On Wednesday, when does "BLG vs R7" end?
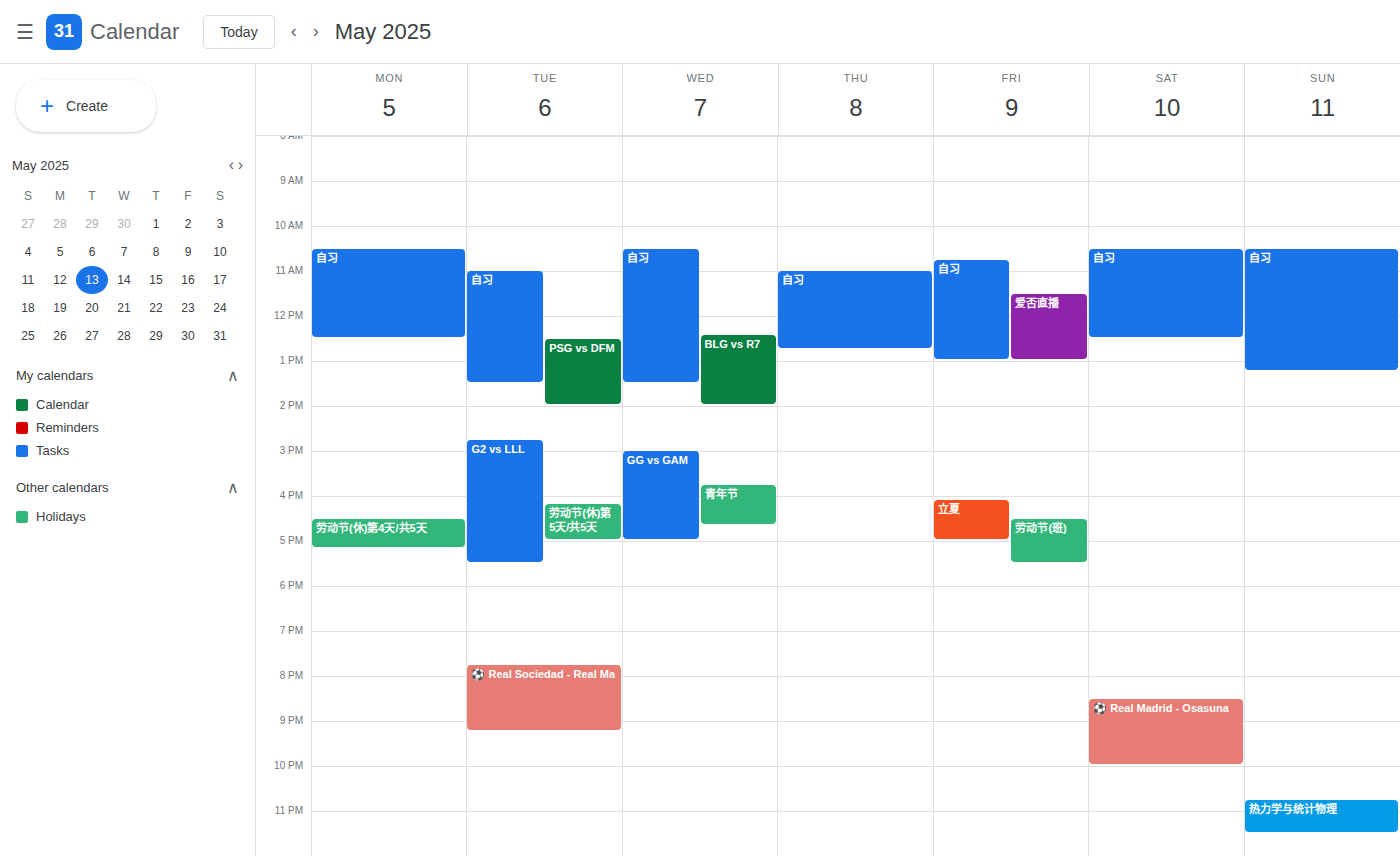
2:00 PM